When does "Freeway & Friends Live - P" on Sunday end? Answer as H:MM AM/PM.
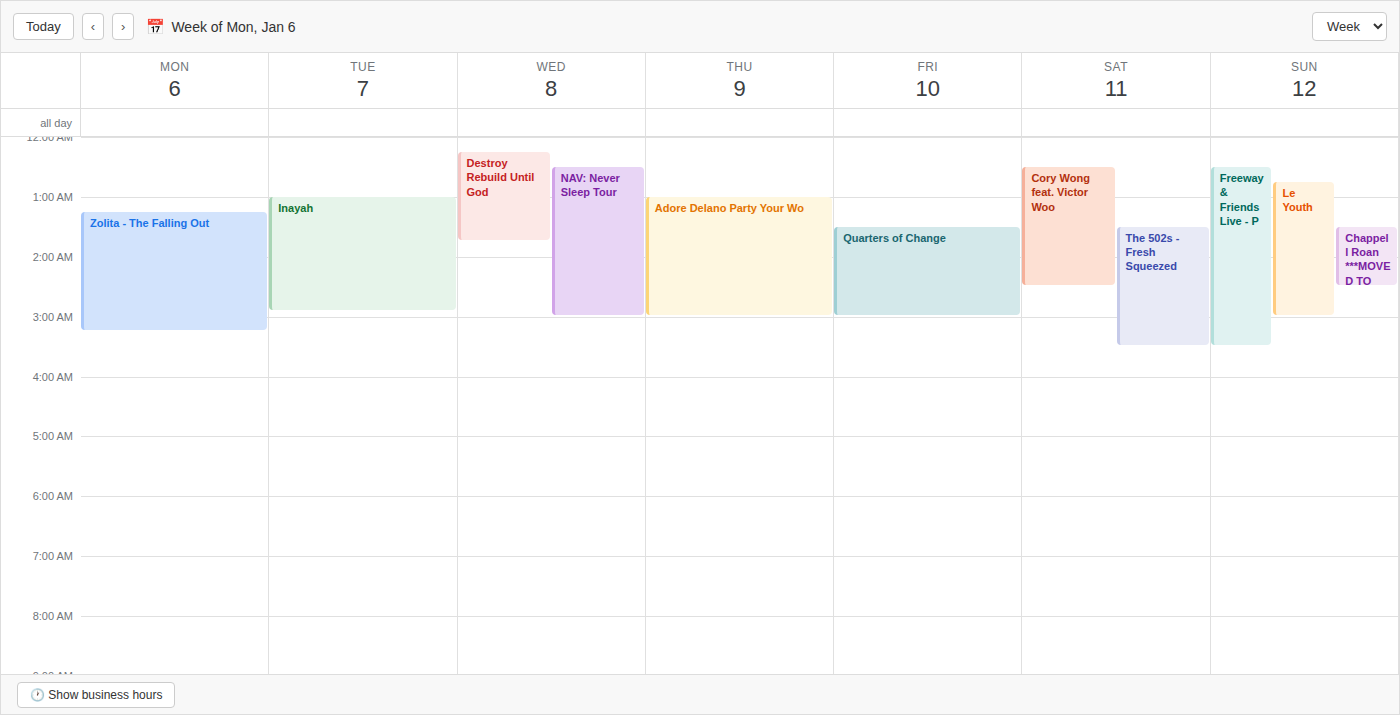
3:30 AM